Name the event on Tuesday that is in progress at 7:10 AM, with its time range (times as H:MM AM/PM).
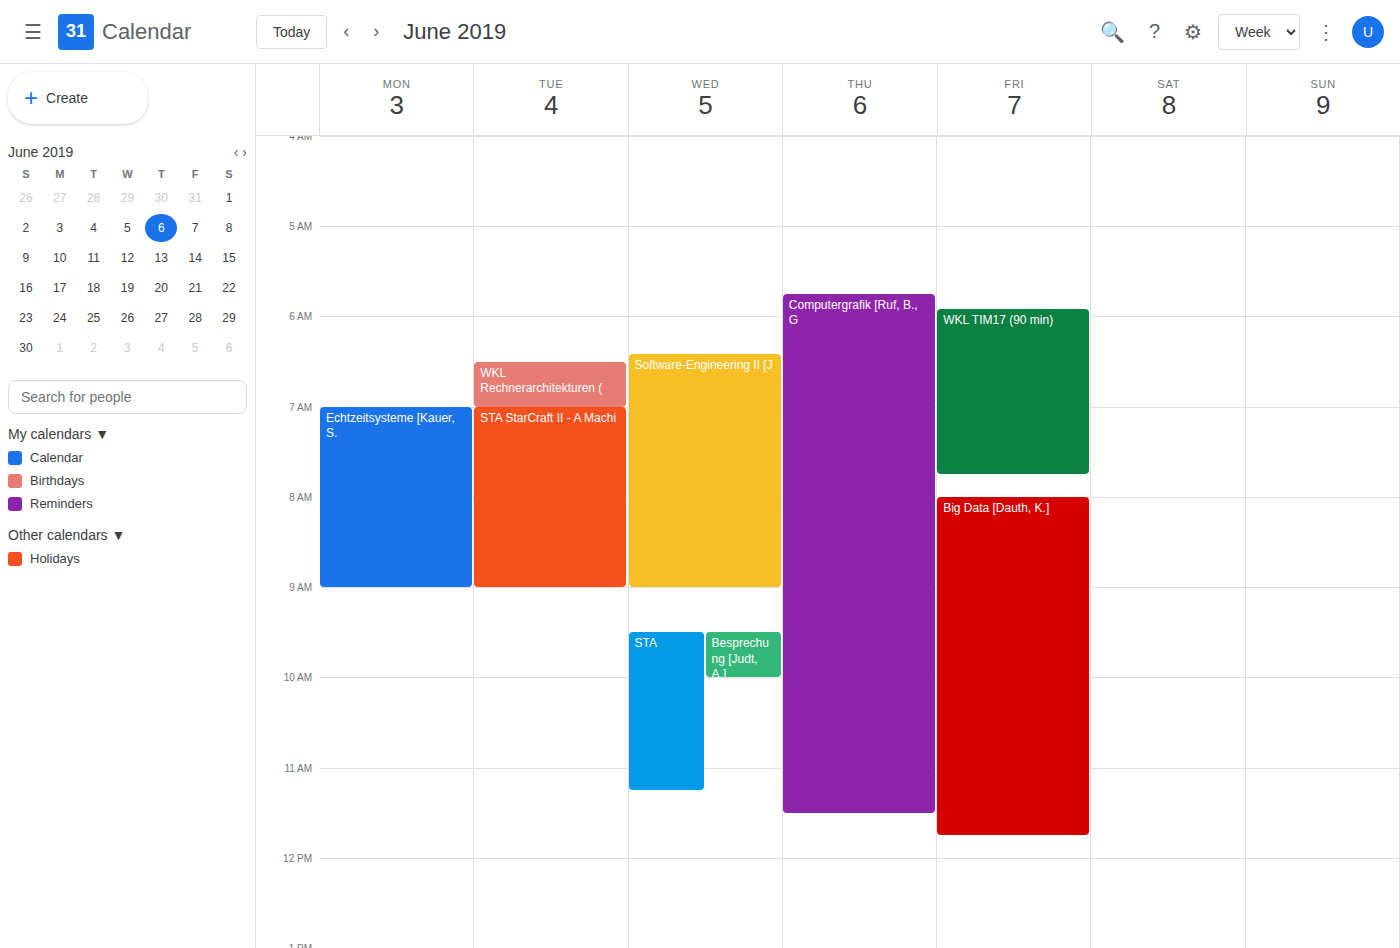
"STA StarCraft II - A Machi", 7:00 AM to 9:00 AM